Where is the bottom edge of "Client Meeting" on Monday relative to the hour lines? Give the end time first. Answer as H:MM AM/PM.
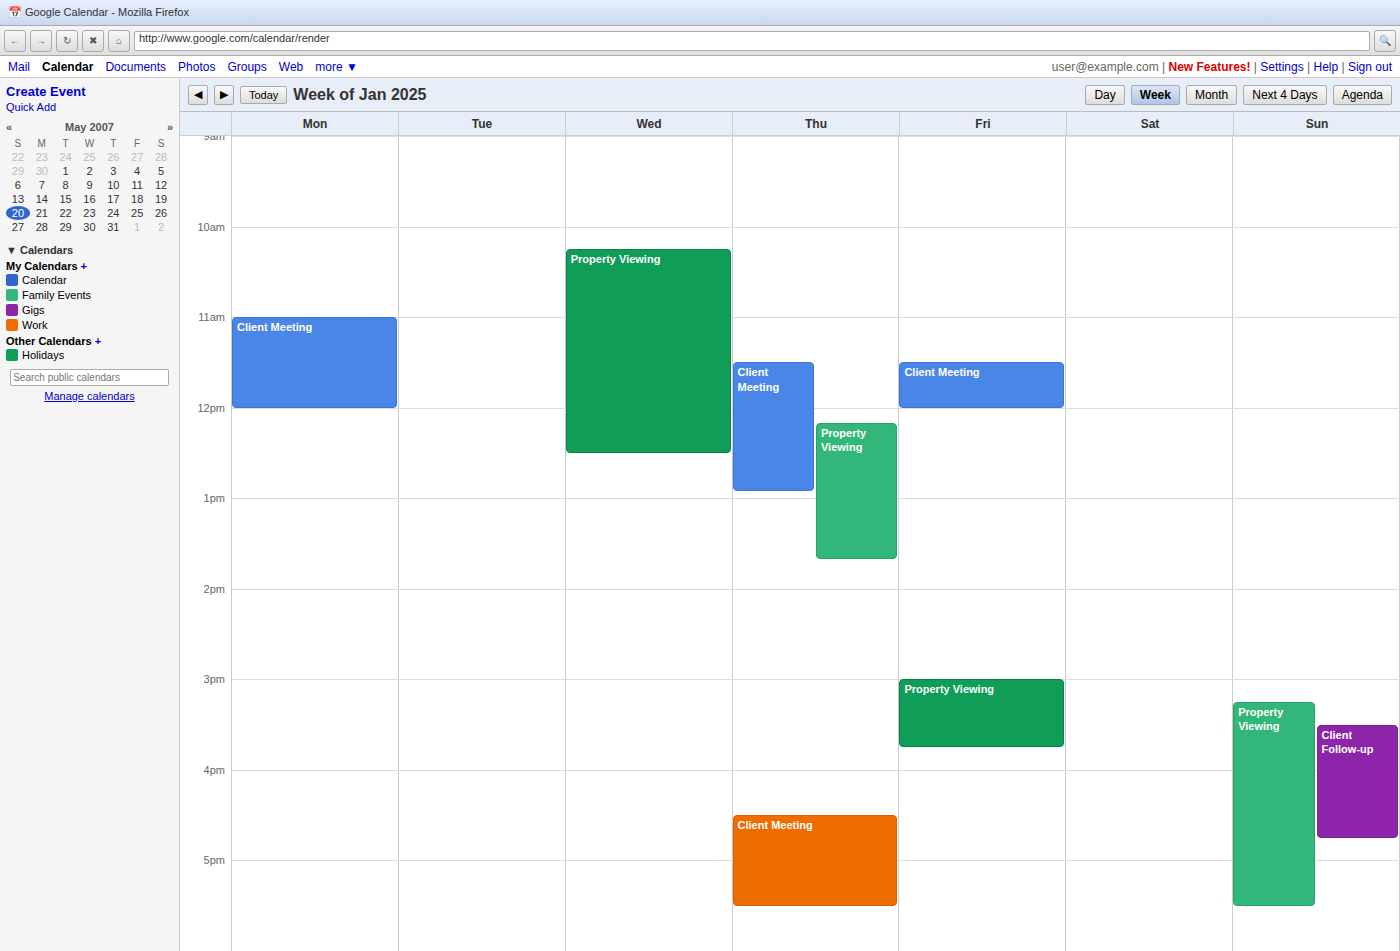
12:00 PM -- exactly on the 12 PM line.